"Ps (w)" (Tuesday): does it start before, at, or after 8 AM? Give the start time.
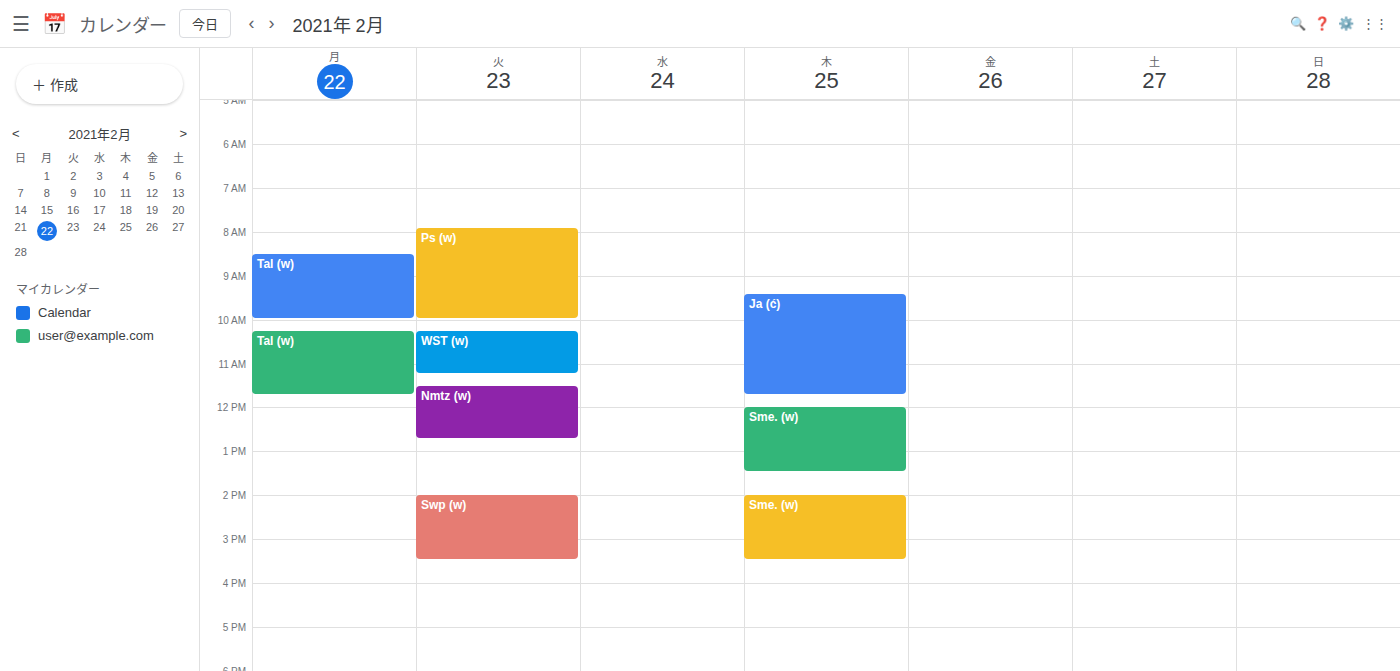
7:55 AM -- before 8 AM, 5 minutes above the 8 AM line.